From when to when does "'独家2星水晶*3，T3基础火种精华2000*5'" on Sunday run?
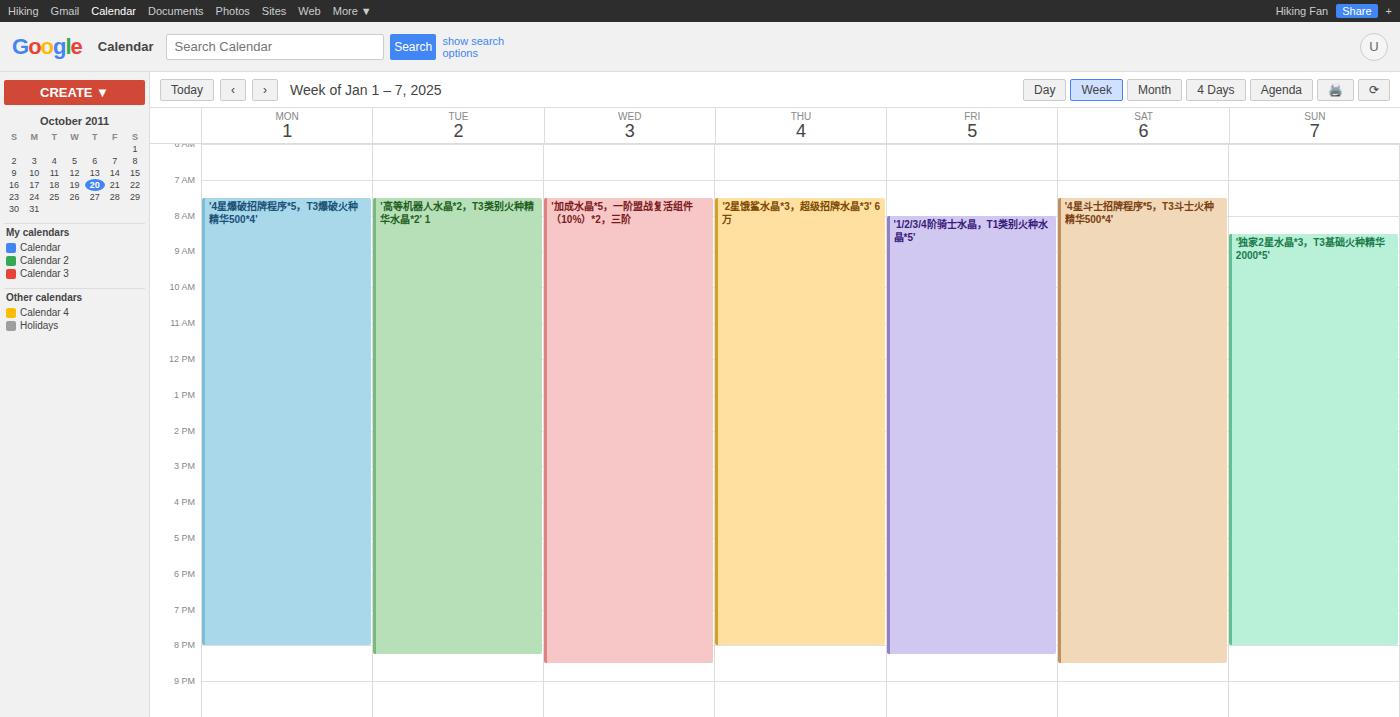
8:30 AM to 8:00 PM